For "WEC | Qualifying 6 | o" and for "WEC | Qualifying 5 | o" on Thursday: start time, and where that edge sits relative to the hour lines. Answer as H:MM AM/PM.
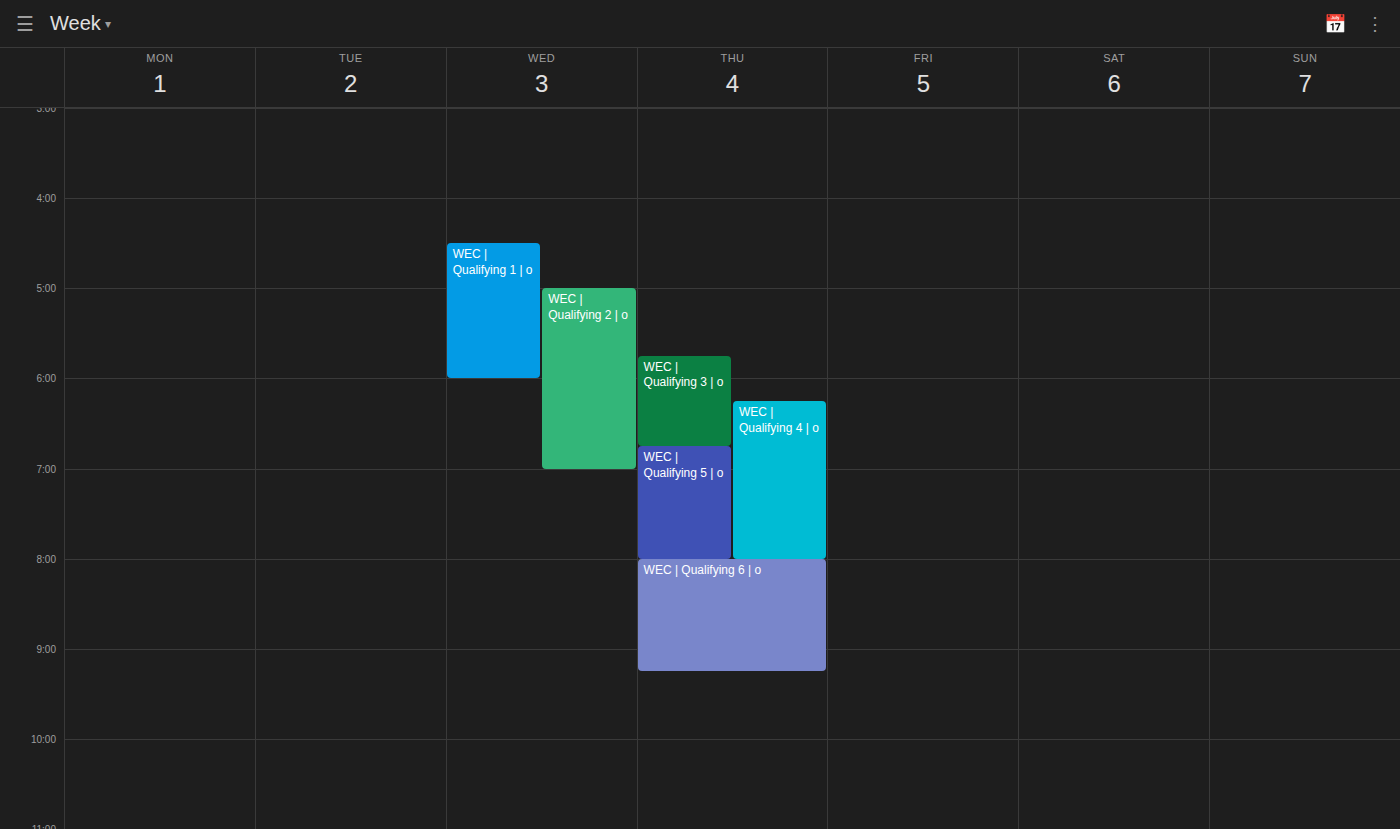
"WEC | Qualifying 6 | o": 8:00 PM, exactly on the 8 PM line. "WEC | Qualifying 5 | o": 6:45 PM, neither: three quarters of the way from the 6 PM line to the 7 PM line.